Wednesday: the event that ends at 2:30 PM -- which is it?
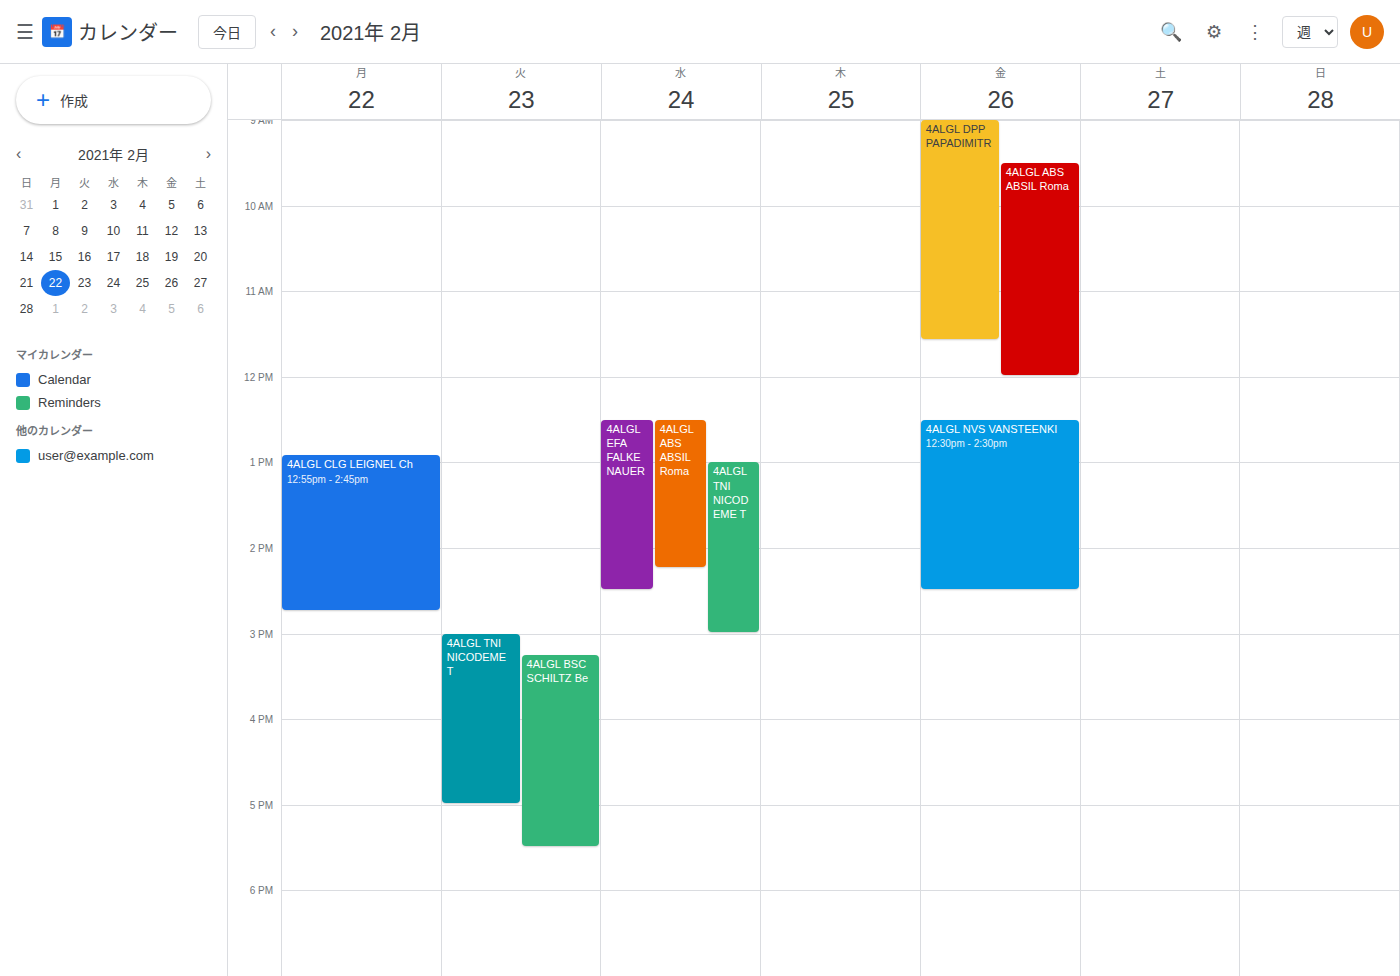
"4ALGL EFA FALKENAUER"